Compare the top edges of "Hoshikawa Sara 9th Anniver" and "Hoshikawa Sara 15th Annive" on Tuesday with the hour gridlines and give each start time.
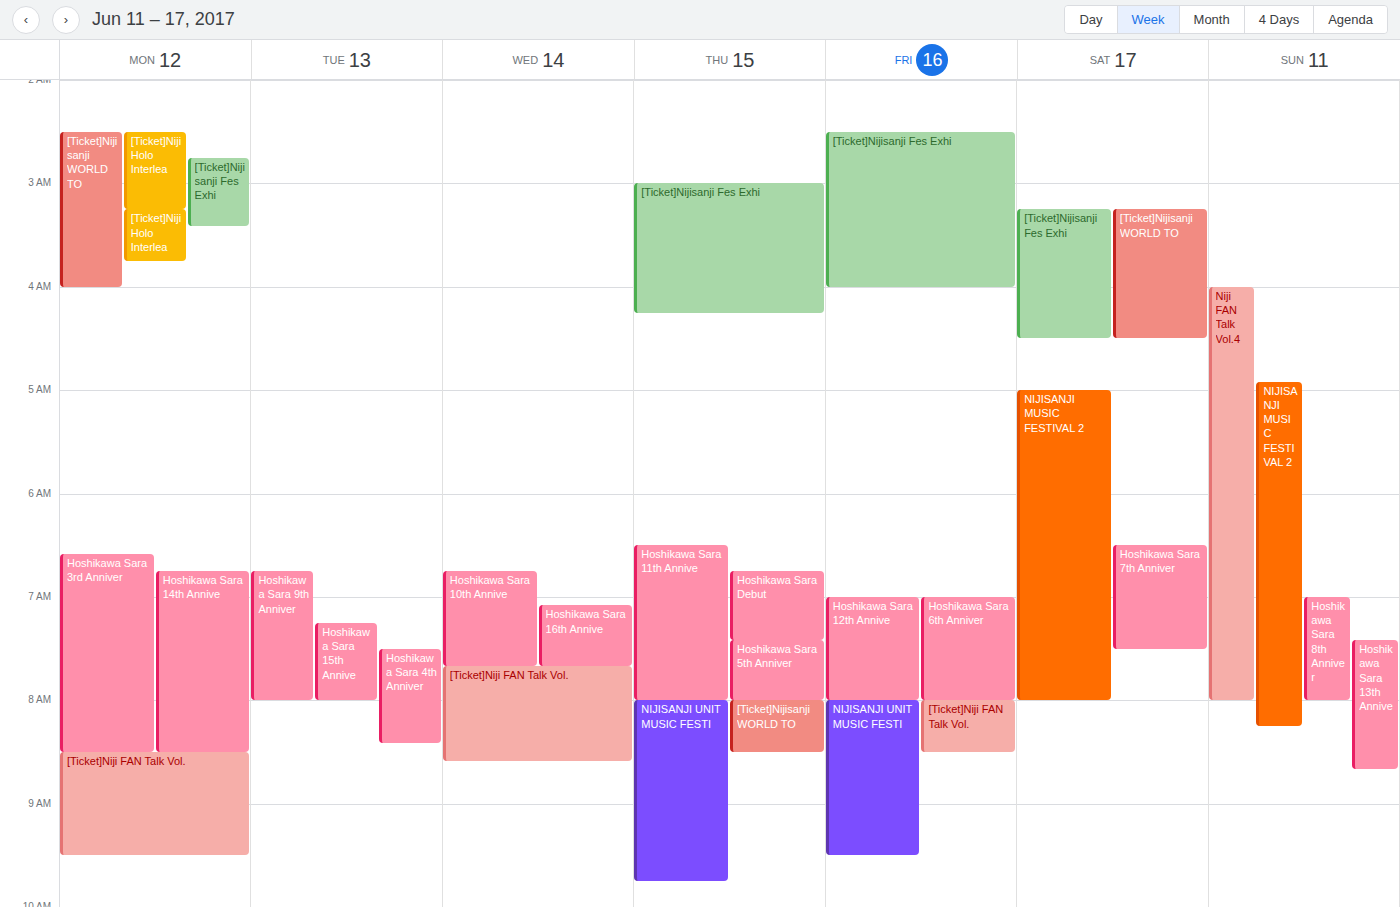
"Hoshikawa Sara 9th Anniver": 6:45 AM, neither: three quarters of the way from the 6 AM line to the 7 AM line. "Hoshikawa Sara 15th Annive": 7:15 AM, neither: a quarter of the way from the 7 AM line to the 8 AM line.